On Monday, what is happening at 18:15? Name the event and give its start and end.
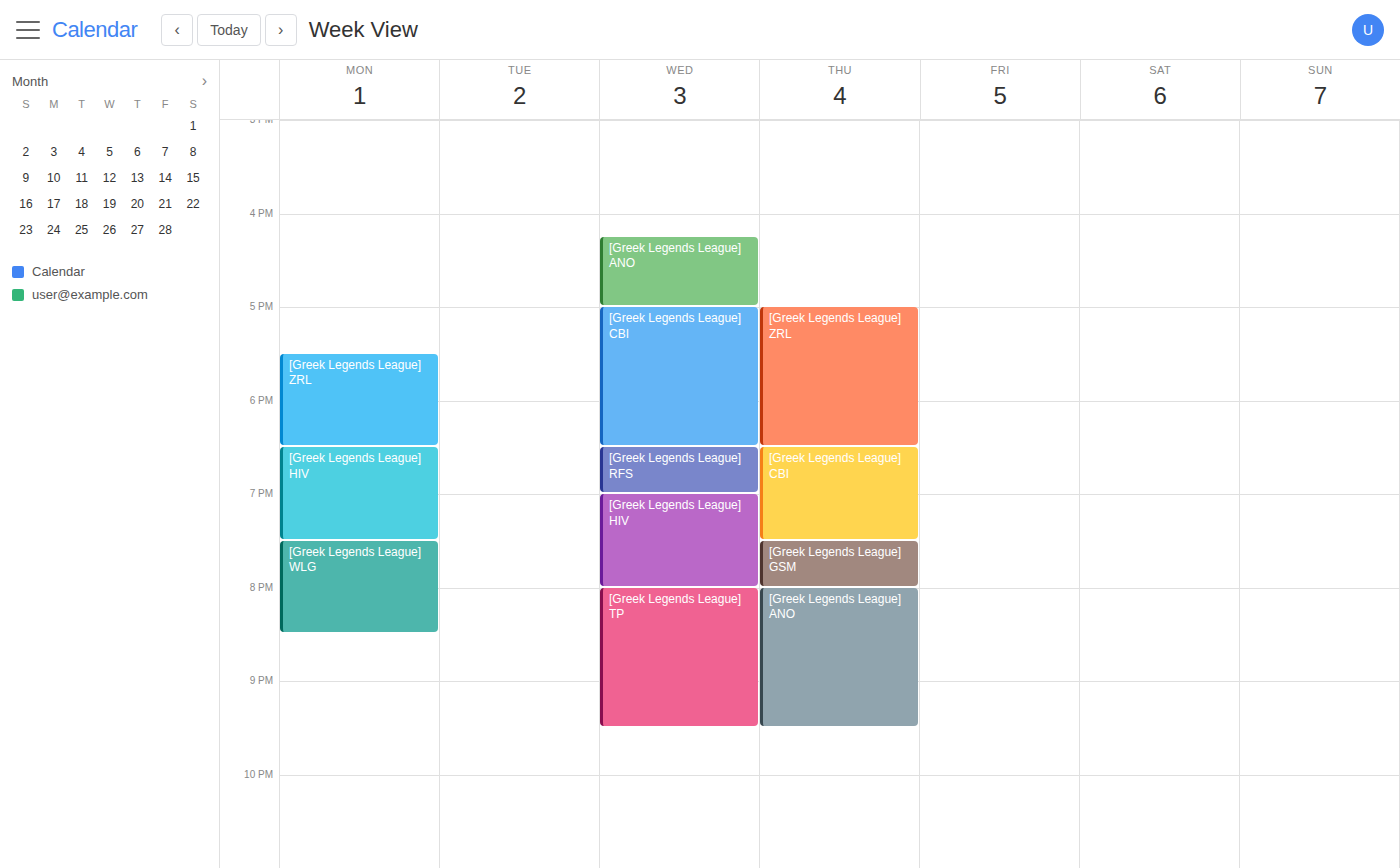
"[Greek Legends League] ZRL", 17:30 to 18:30